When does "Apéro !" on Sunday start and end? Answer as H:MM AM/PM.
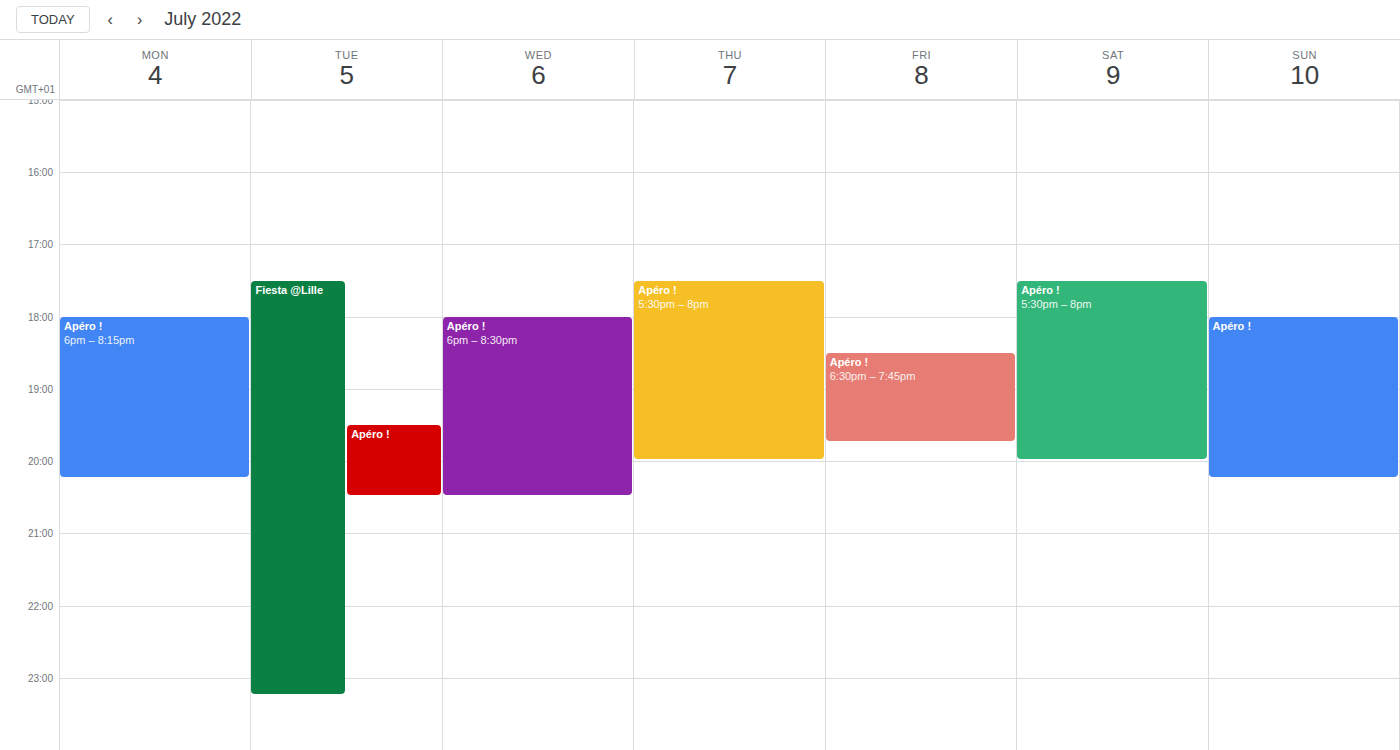
6:00 PM to 8:15 PM